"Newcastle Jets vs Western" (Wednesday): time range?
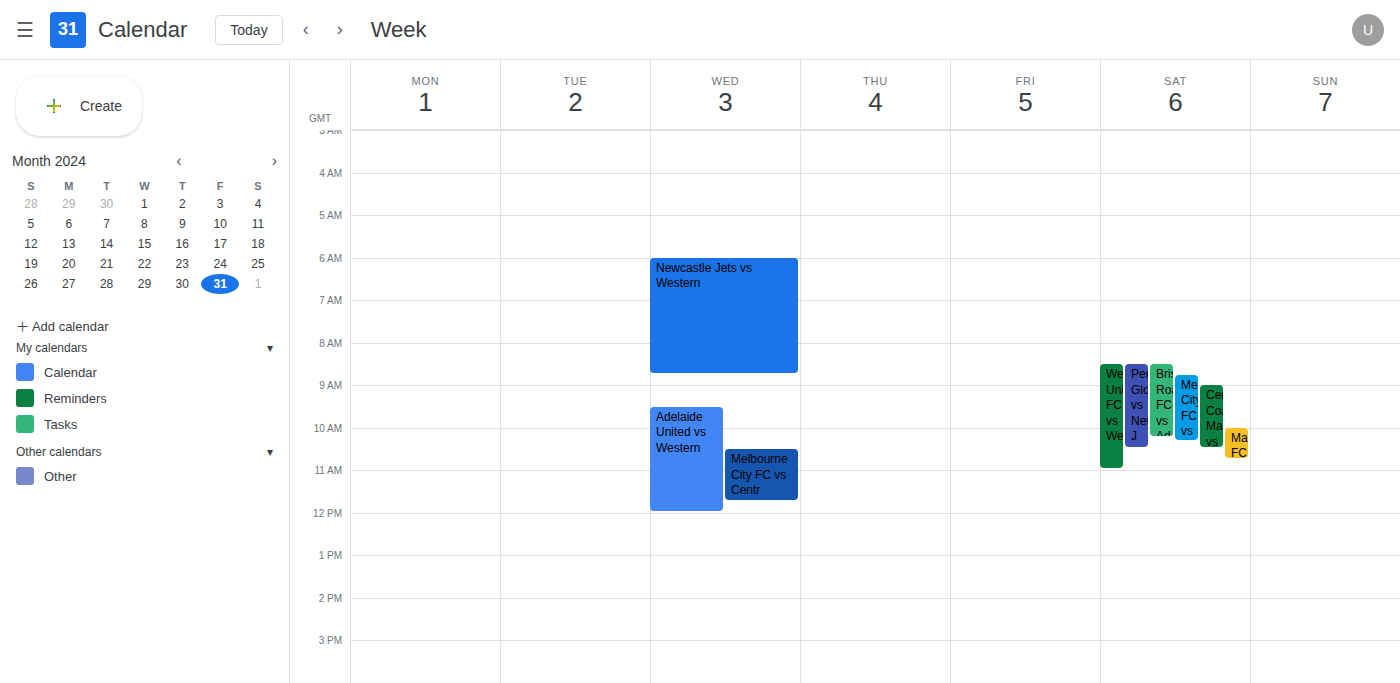
6:00 AM to 8:45 AM